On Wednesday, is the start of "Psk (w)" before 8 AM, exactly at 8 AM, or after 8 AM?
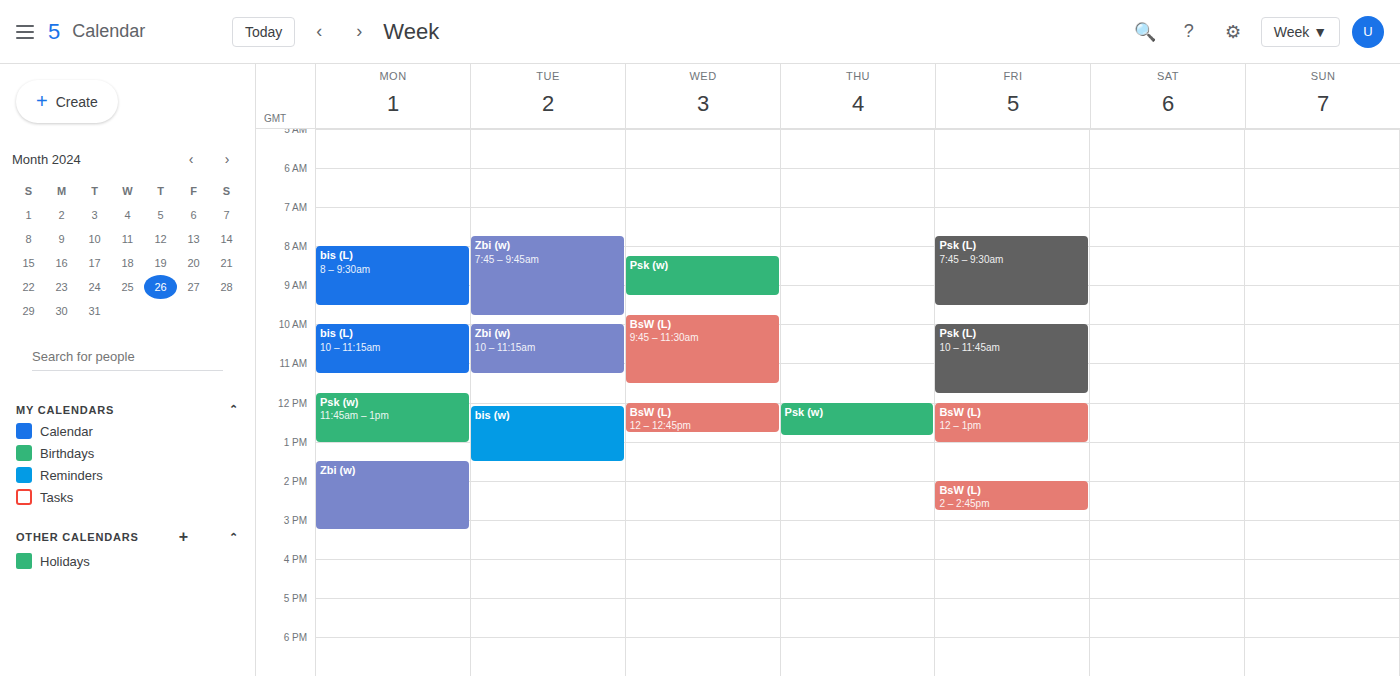
8:15 AM -- after 8 AM, 15 minutes below the 8 AM line.